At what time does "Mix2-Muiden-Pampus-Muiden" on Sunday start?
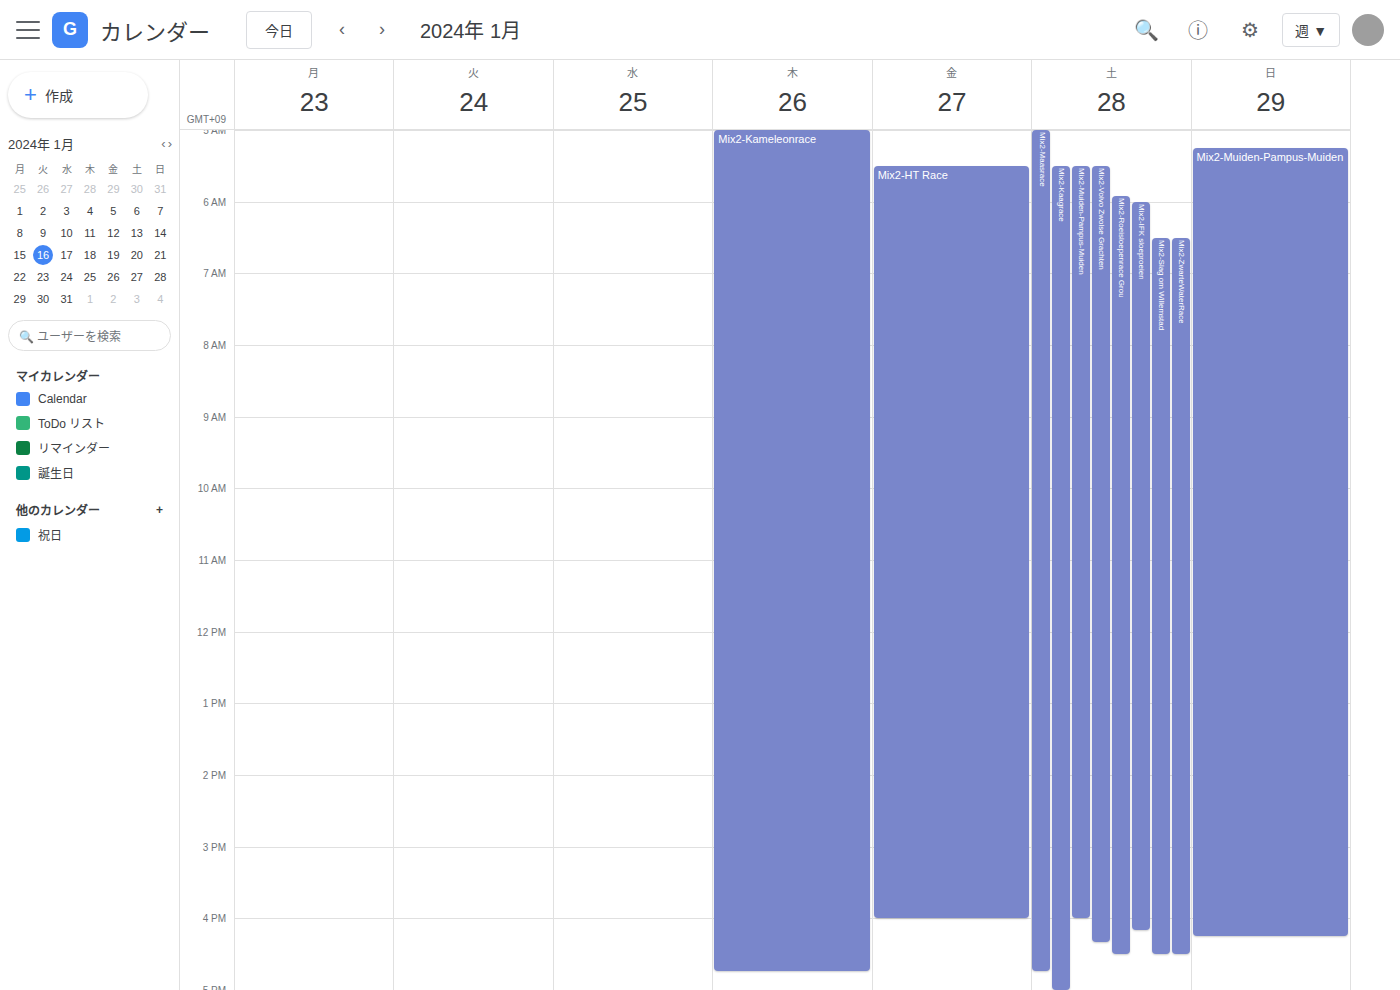
5:15 AM